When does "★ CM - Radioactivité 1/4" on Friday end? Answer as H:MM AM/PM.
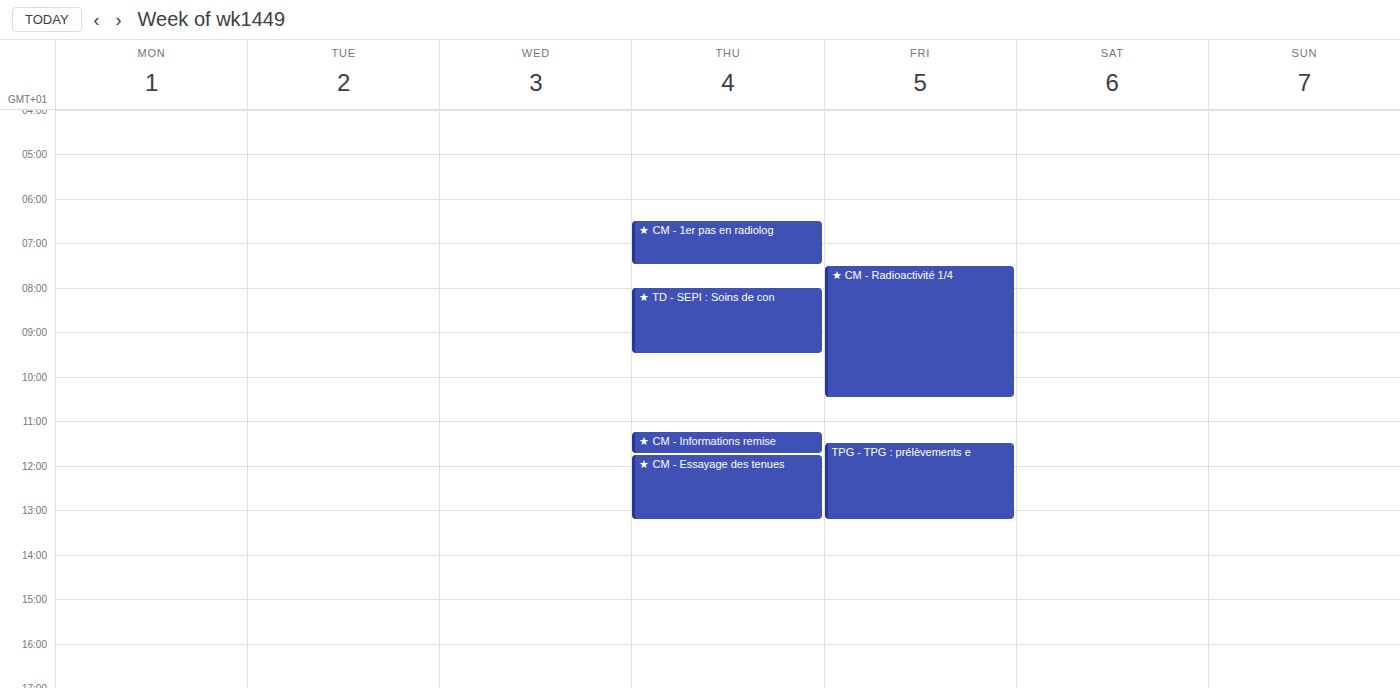
10:30 AM